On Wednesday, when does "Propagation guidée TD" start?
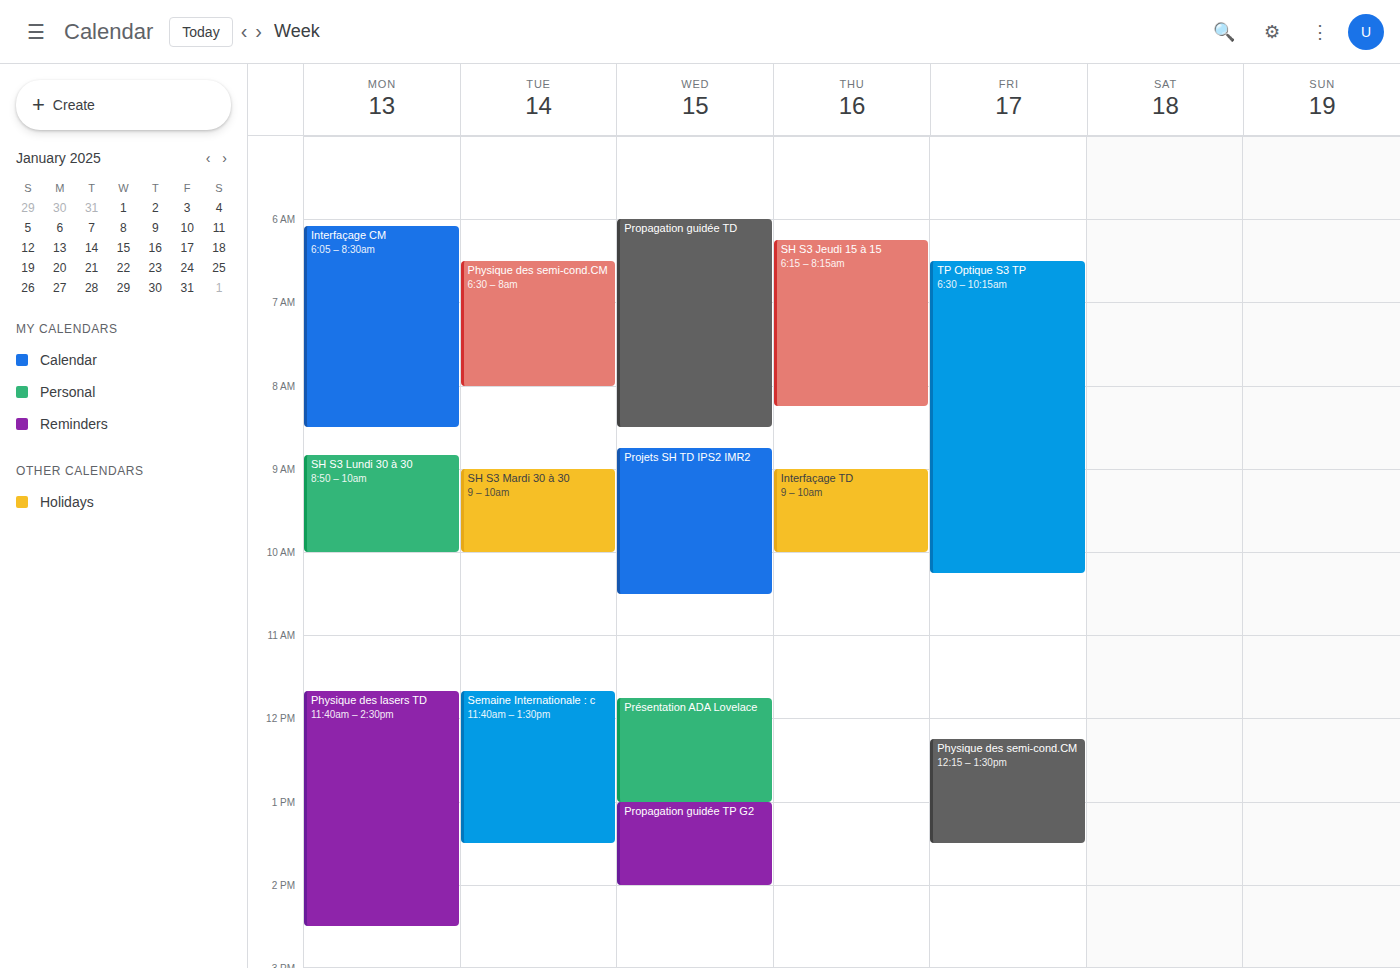
6:00 AM